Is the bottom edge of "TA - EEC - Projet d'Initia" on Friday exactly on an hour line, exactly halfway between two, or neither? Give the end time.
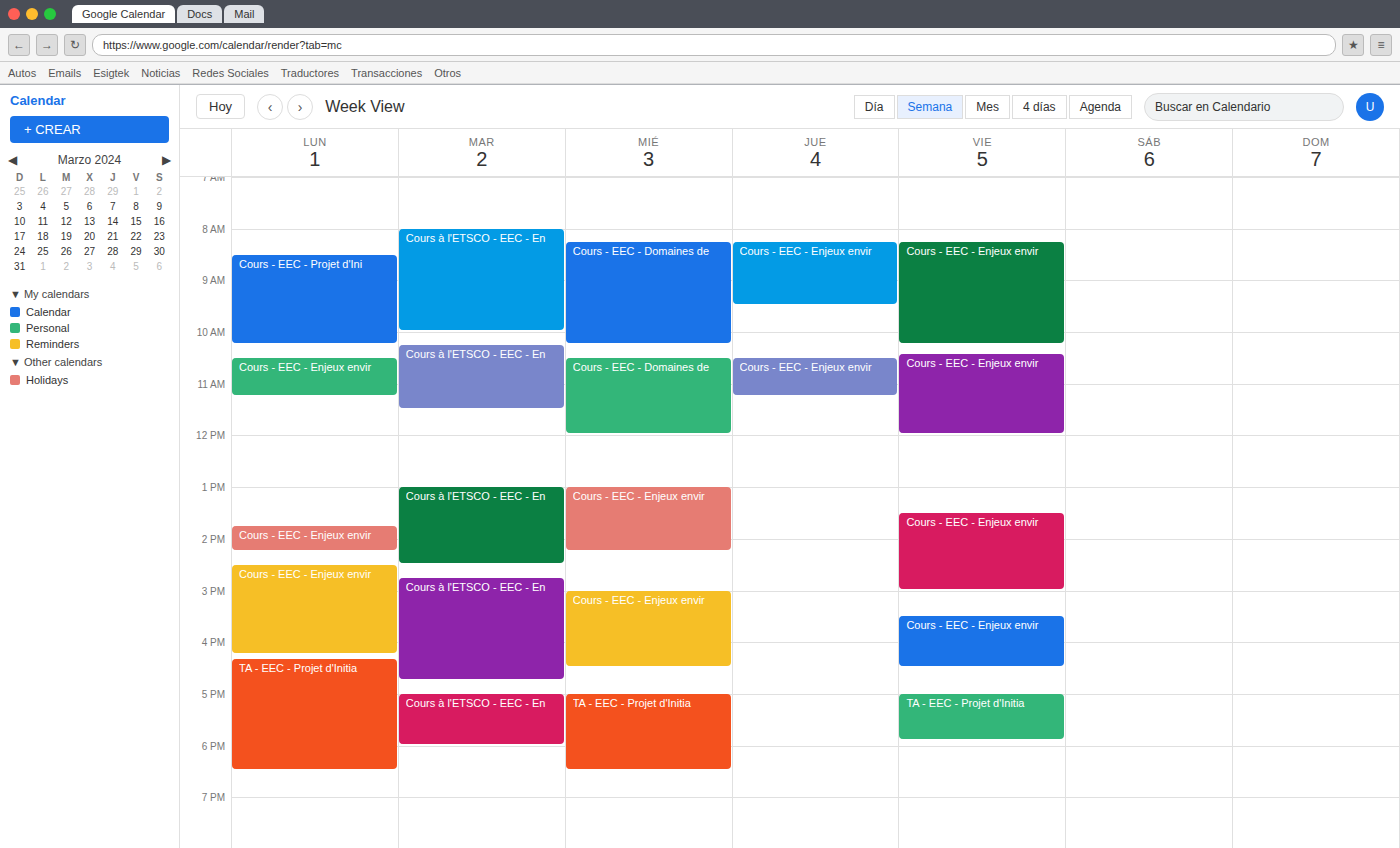
5:55 PM -- neither: 55 minutes below the 5 PM line and 5 minutes above the 6 PM line.